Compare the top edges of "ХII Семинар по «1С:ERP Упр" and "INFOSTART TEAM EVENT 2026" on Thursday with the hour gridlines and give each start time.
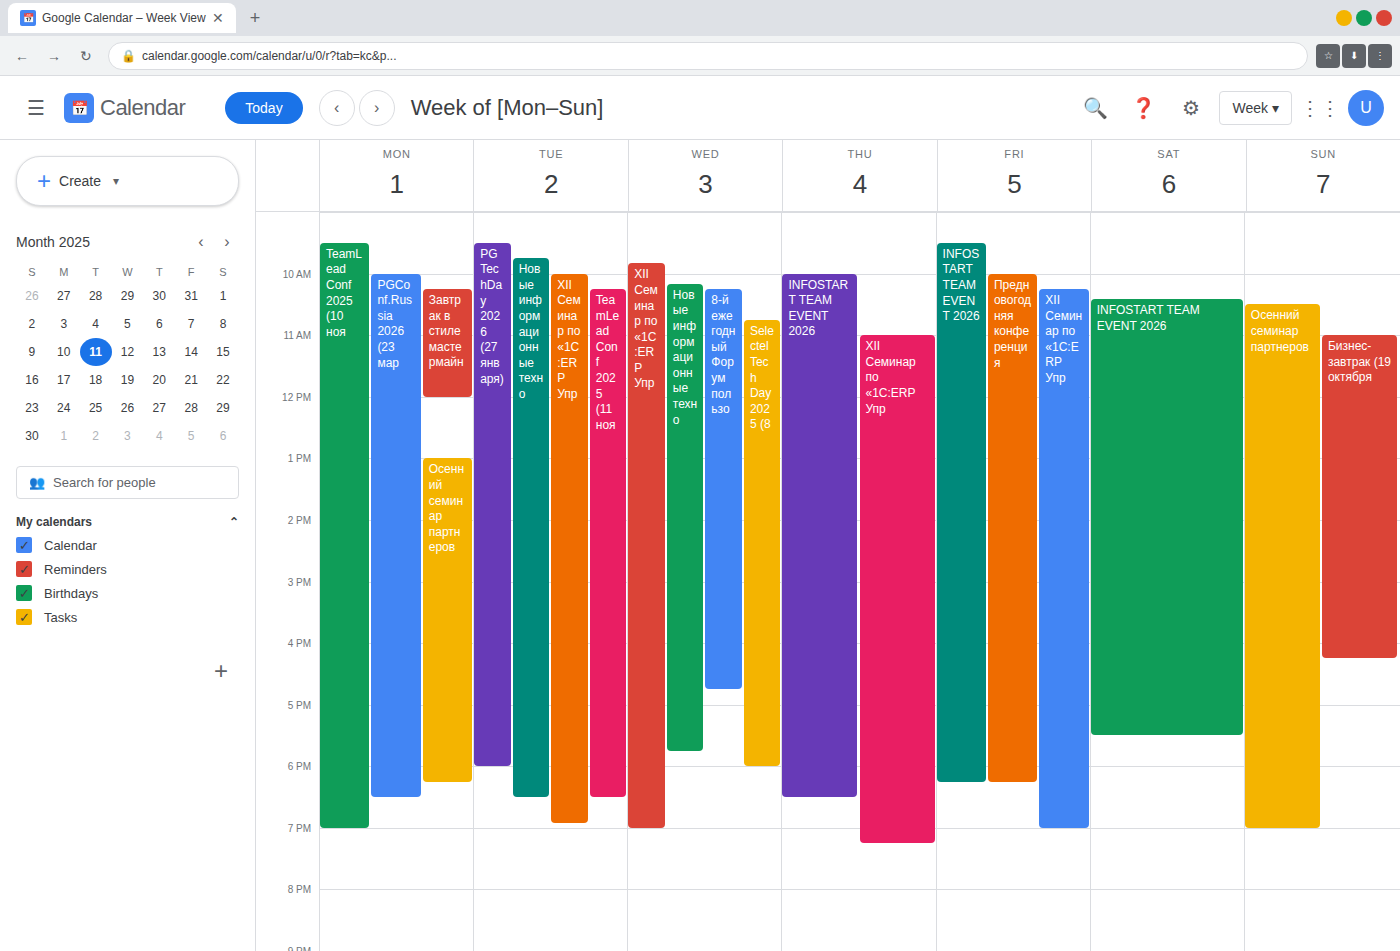
"ХII Семинар по «1С:ERP Упр": 11:00 AM, exactly on the 11 AM line. "INFOSTART TEAM EVENT 2026": 10:00 AM, exactly on the 10 AM line.